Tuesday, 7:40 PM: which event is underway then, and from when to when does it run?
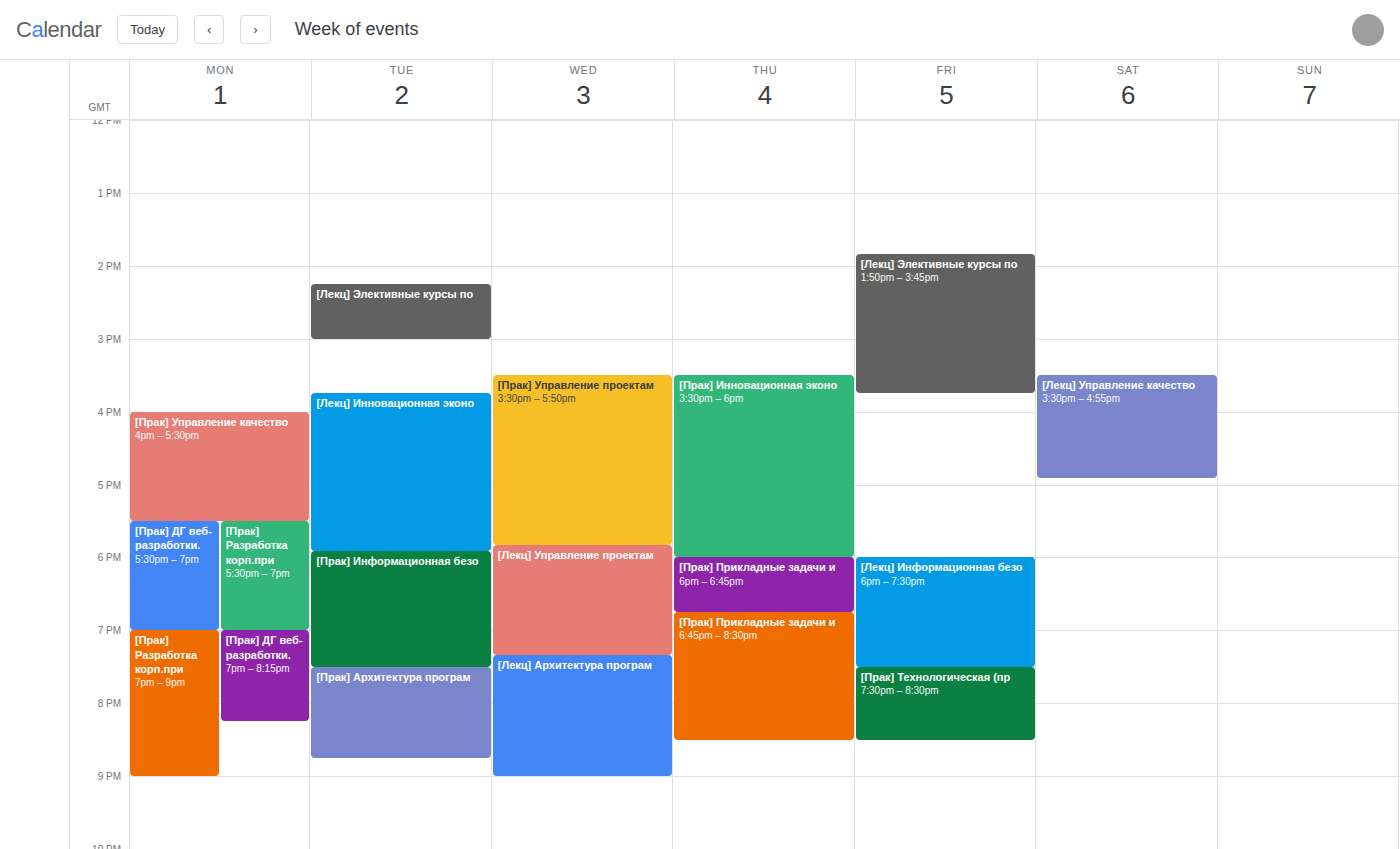
"[Прак] Архитектура програм", 7:30 PM to 8:45 PM